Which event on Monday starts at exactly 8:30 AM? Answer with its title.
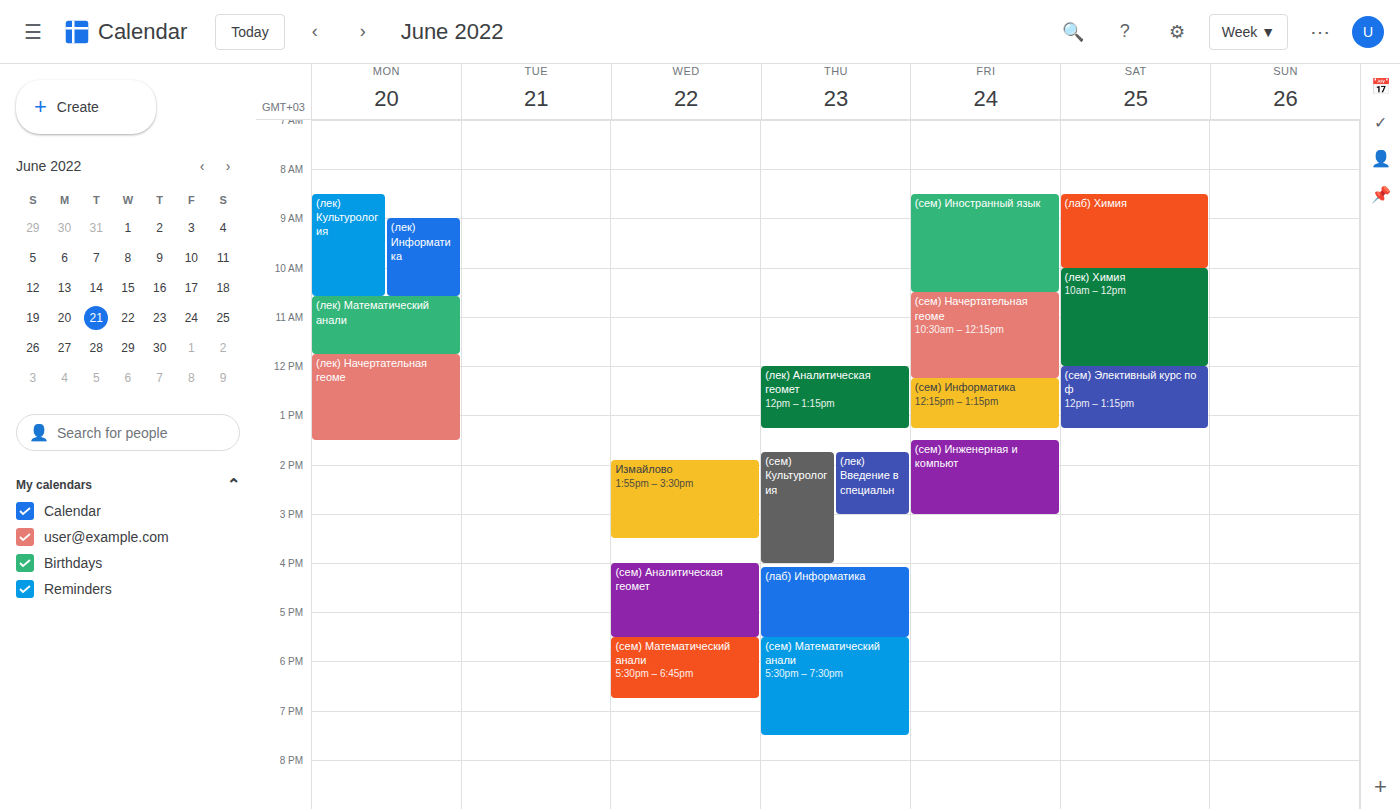
"(лек) Культурология"